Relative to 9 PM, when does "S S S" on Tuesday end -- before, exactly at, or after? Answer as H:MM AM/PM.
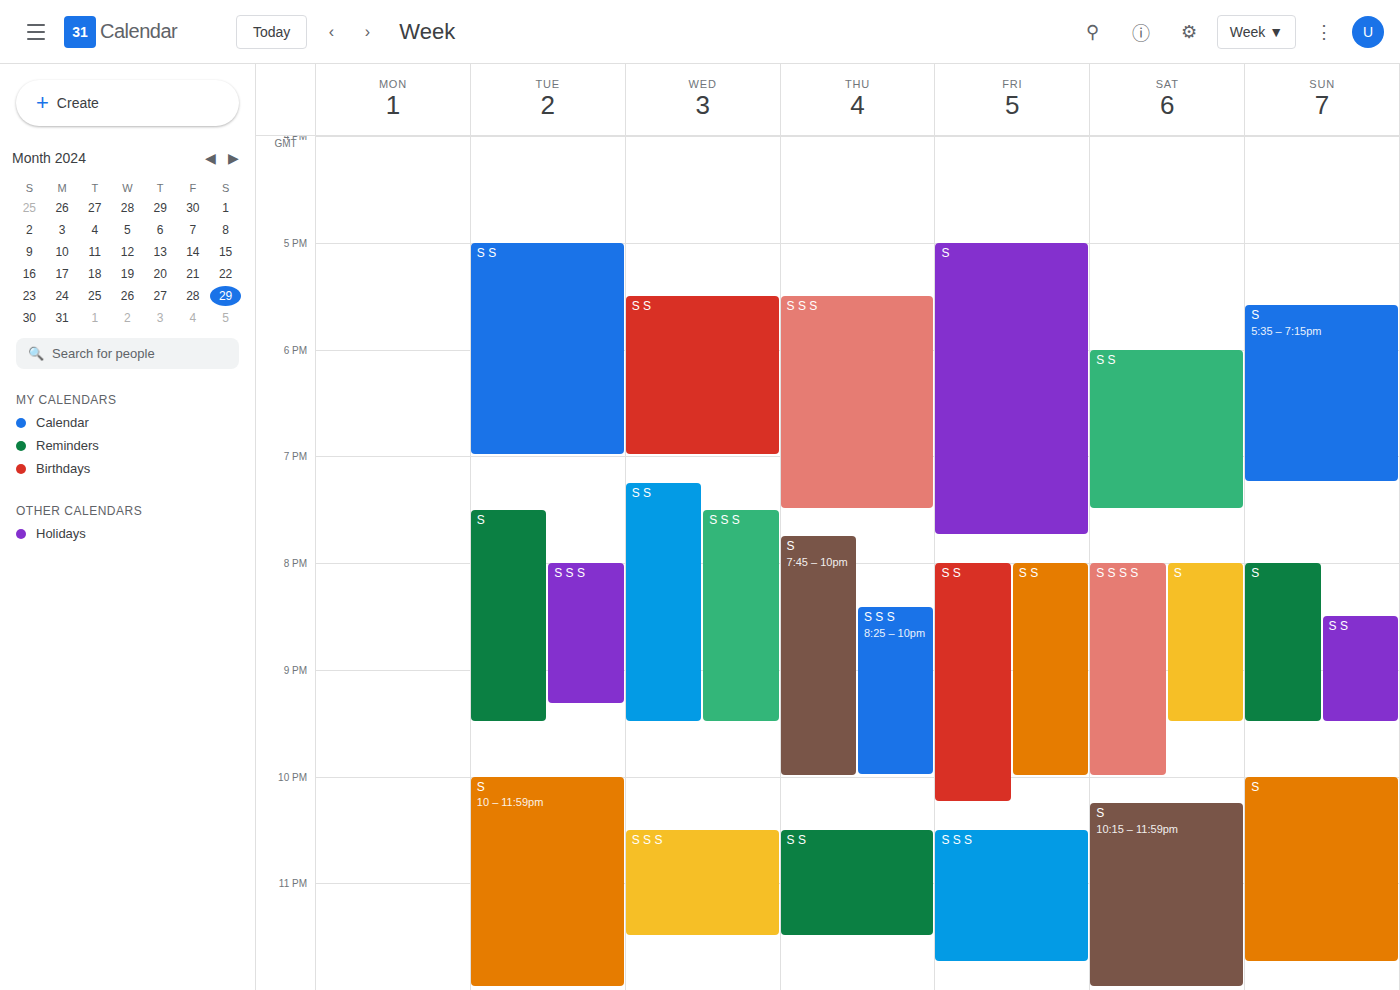
9:20 PM -- after 9 PM, 20 minutes below the 9 PM line.